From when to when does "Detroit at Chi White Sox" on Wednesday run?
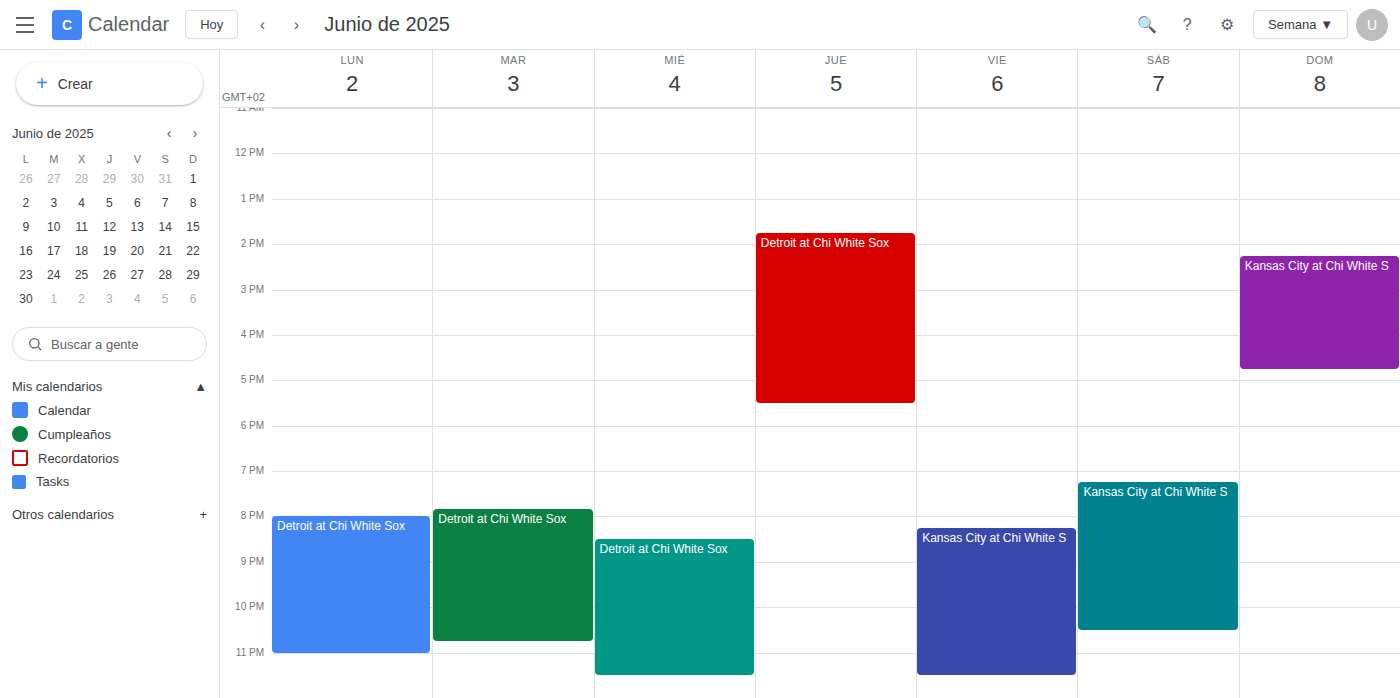
8:30 PM to 11:30 PM